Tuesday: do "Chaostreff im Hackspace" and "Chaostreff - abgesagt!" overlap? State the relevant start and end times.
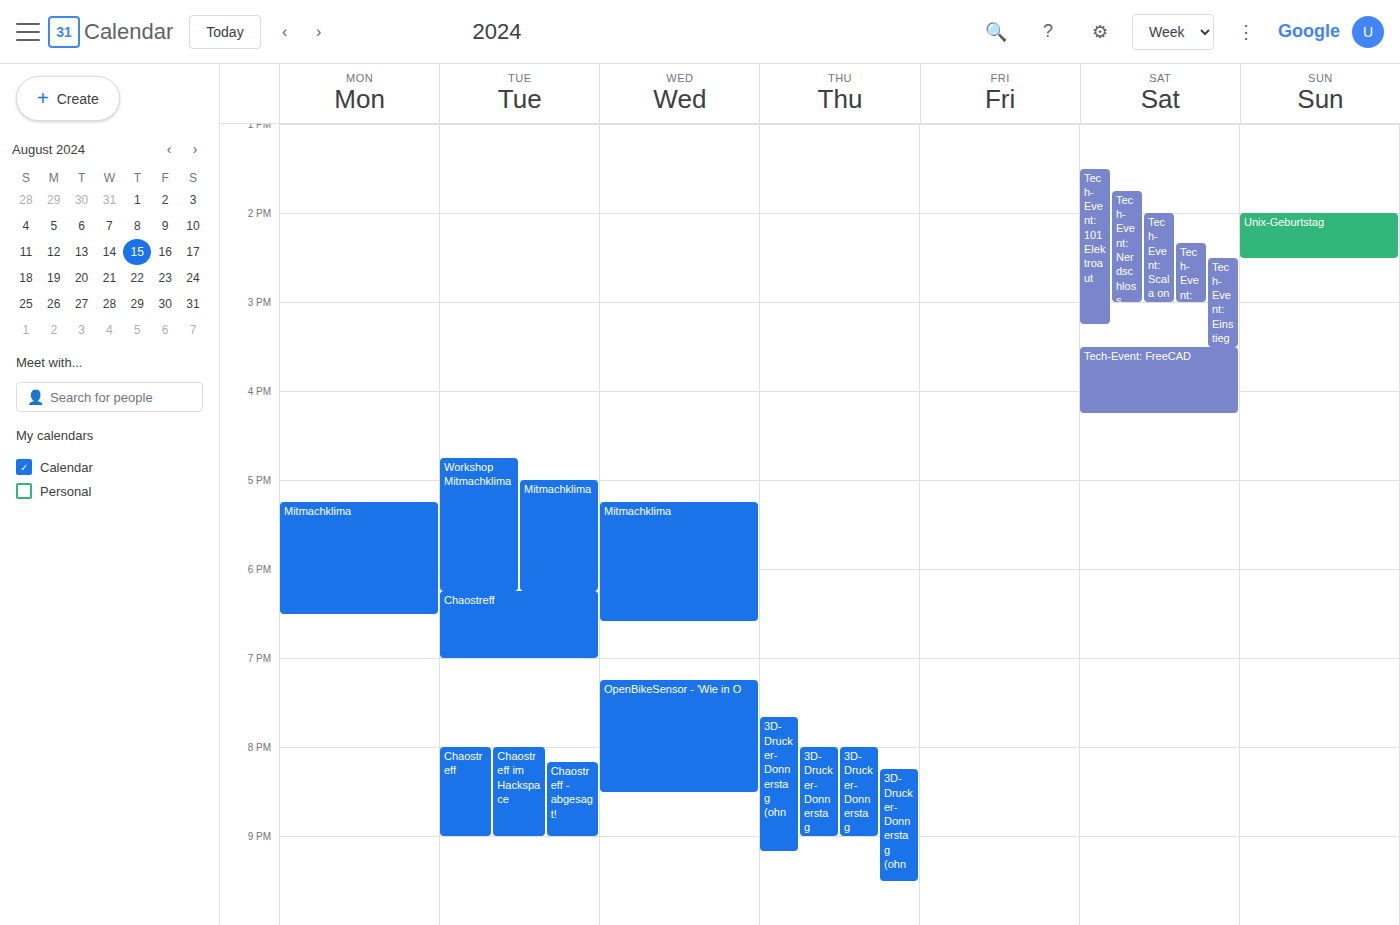
"Chaostreff - abgesagt!" runs 8:10 PM to 9:00 PM, inside "Chaostreff im Hackspace" -- they overlap.